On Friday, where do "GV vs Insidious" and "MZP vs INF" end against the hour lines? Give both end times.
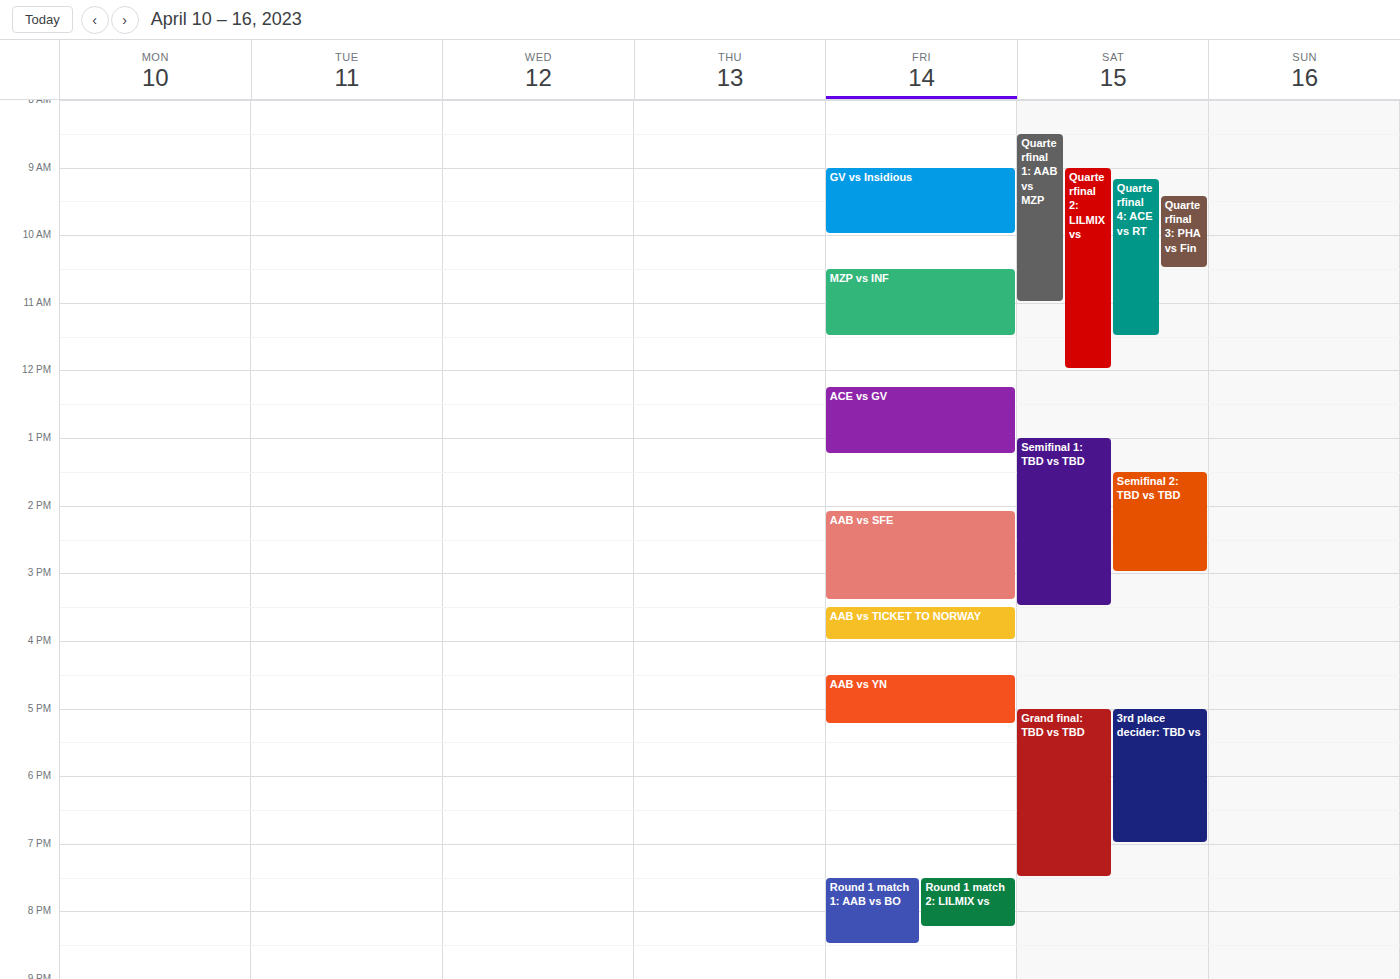
"GV vs Insidious": 10:00 AM, exactly on the 10 AM line. "MZP vs INF": 11:30 AM, halfway between the 11 AM and 12 PM lines.